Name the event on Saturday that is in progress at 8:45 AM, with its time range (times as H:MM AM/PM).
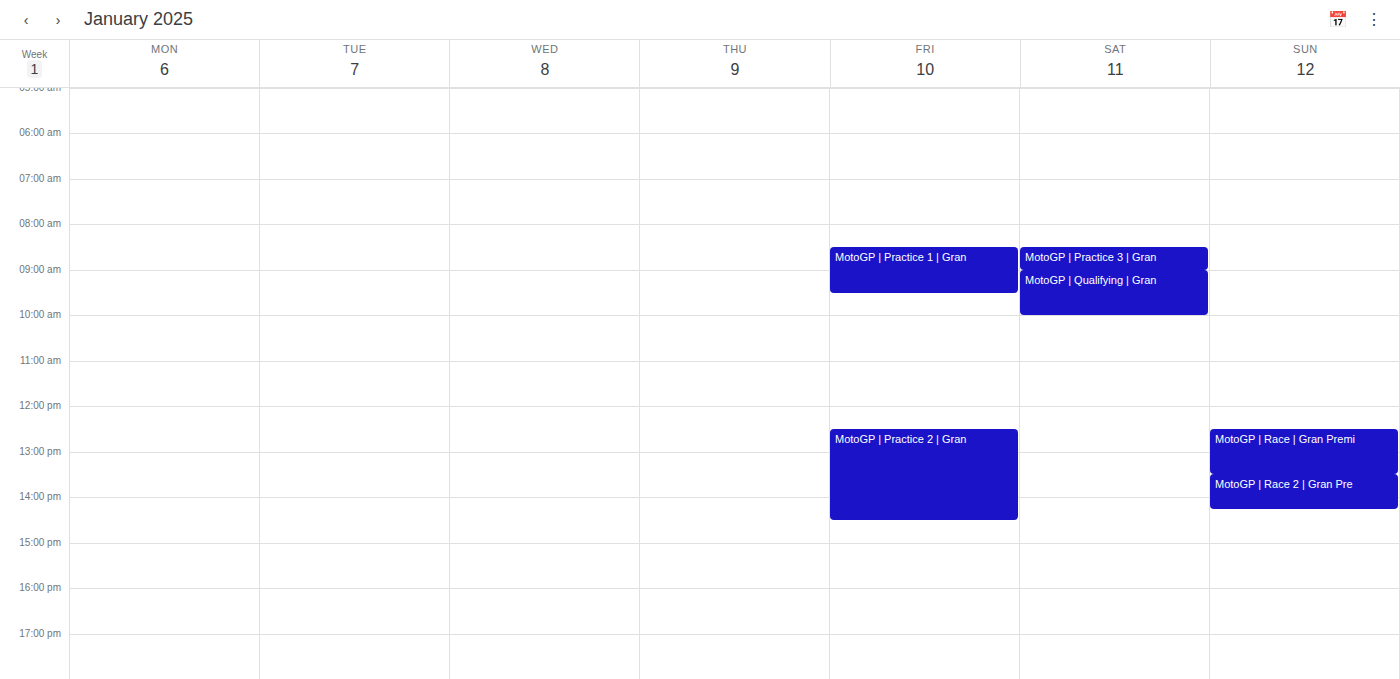
"MotoGP | Practice 3 | Gran", 8:30 AM to 9:00 AM